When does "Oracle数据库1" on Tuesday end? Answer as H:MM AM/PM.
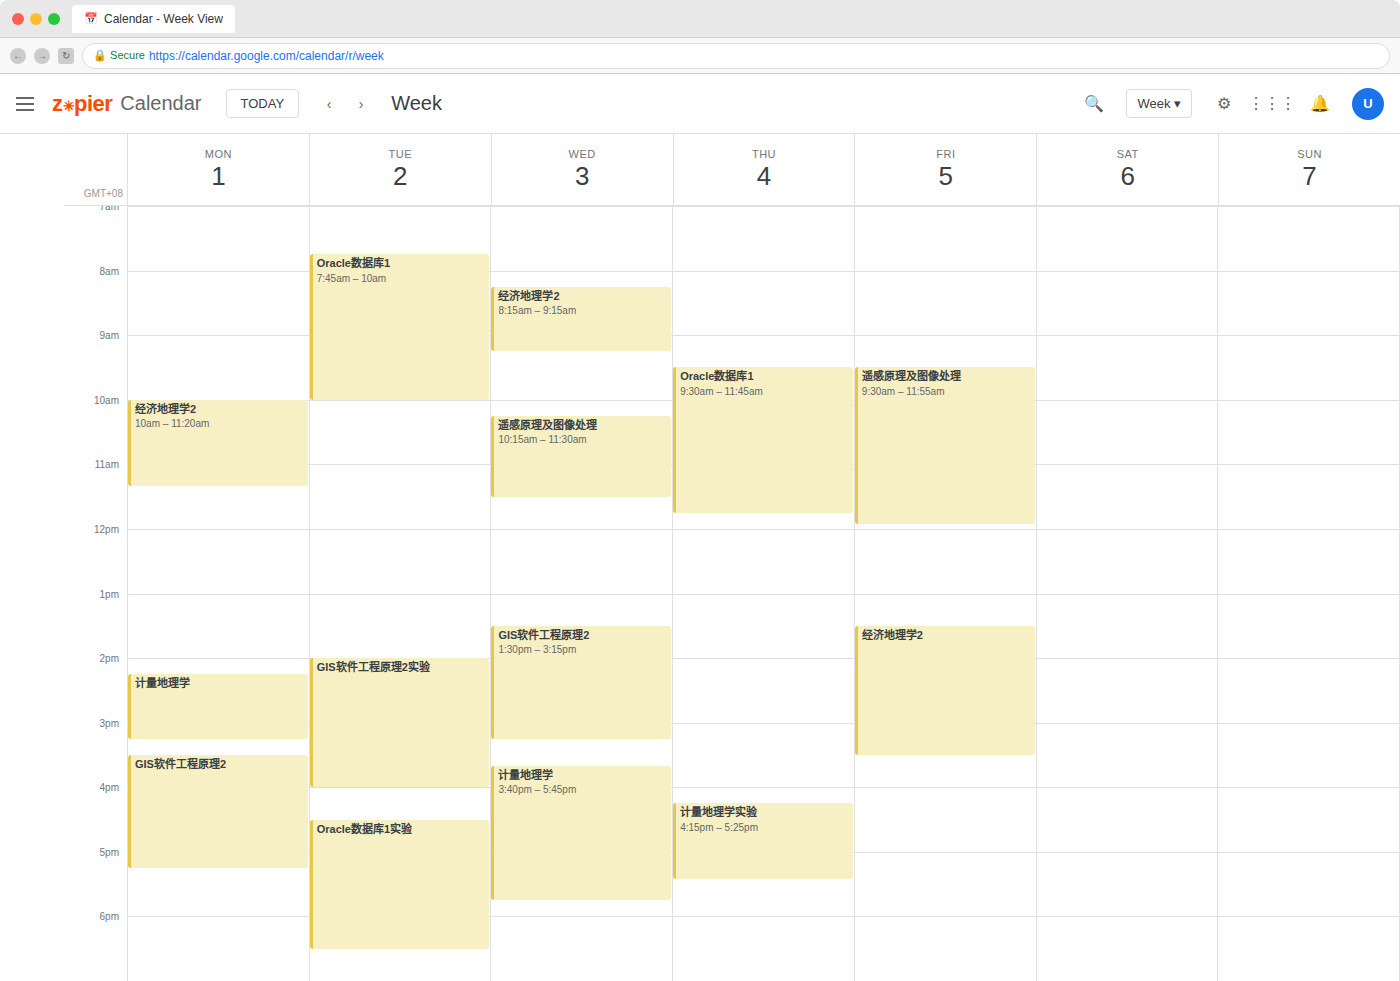
10:00 AM